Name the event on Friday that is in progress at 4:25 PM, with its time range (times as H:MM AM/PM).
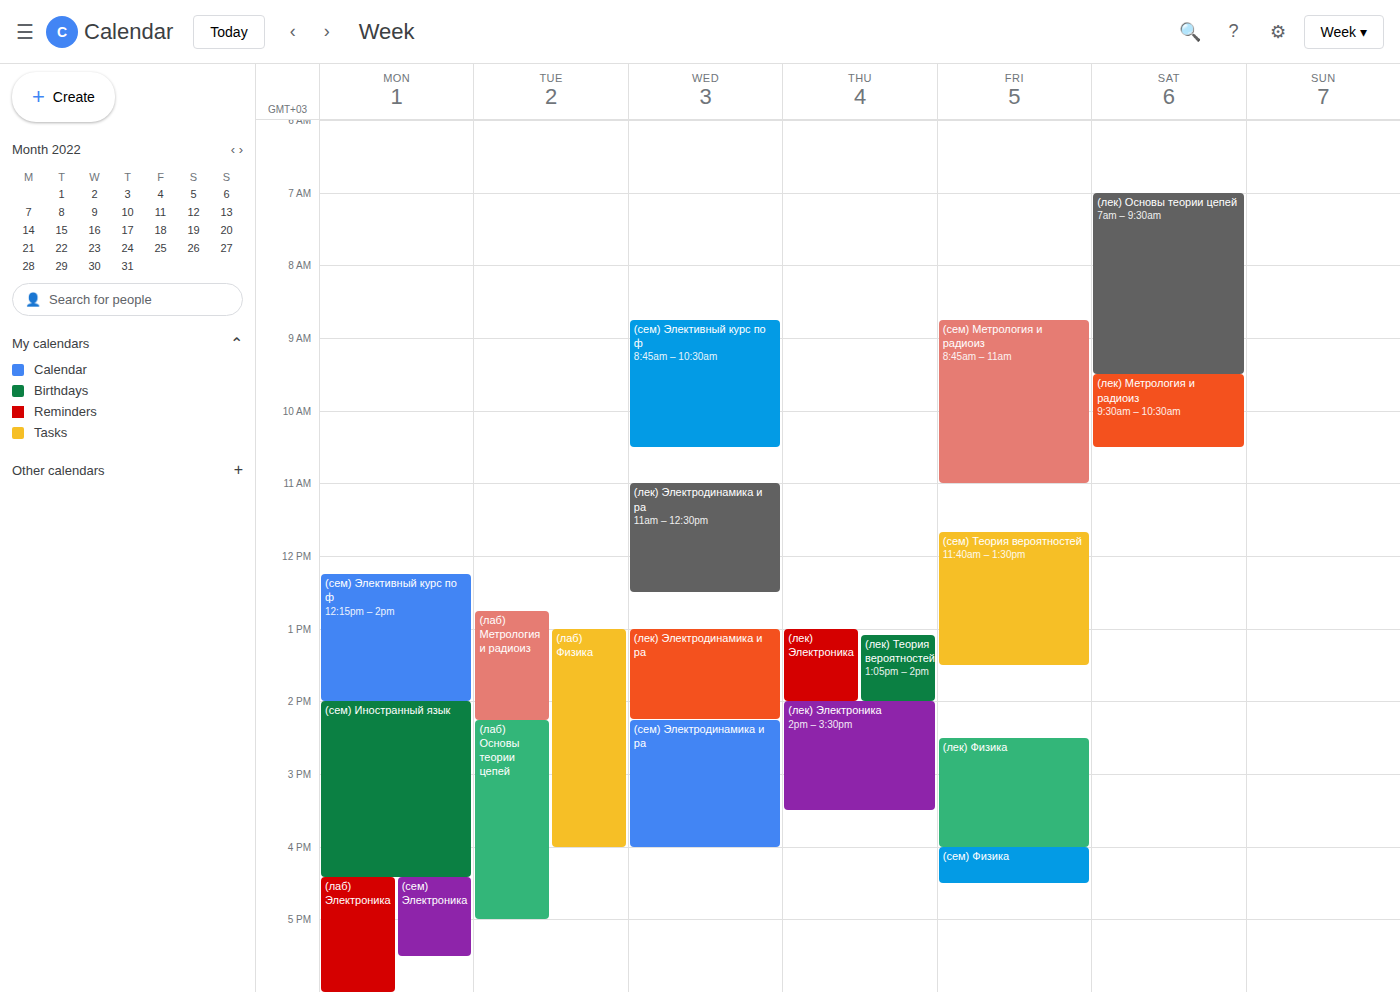
"(сем) Физика", 4:00 PM to 4:30 PM